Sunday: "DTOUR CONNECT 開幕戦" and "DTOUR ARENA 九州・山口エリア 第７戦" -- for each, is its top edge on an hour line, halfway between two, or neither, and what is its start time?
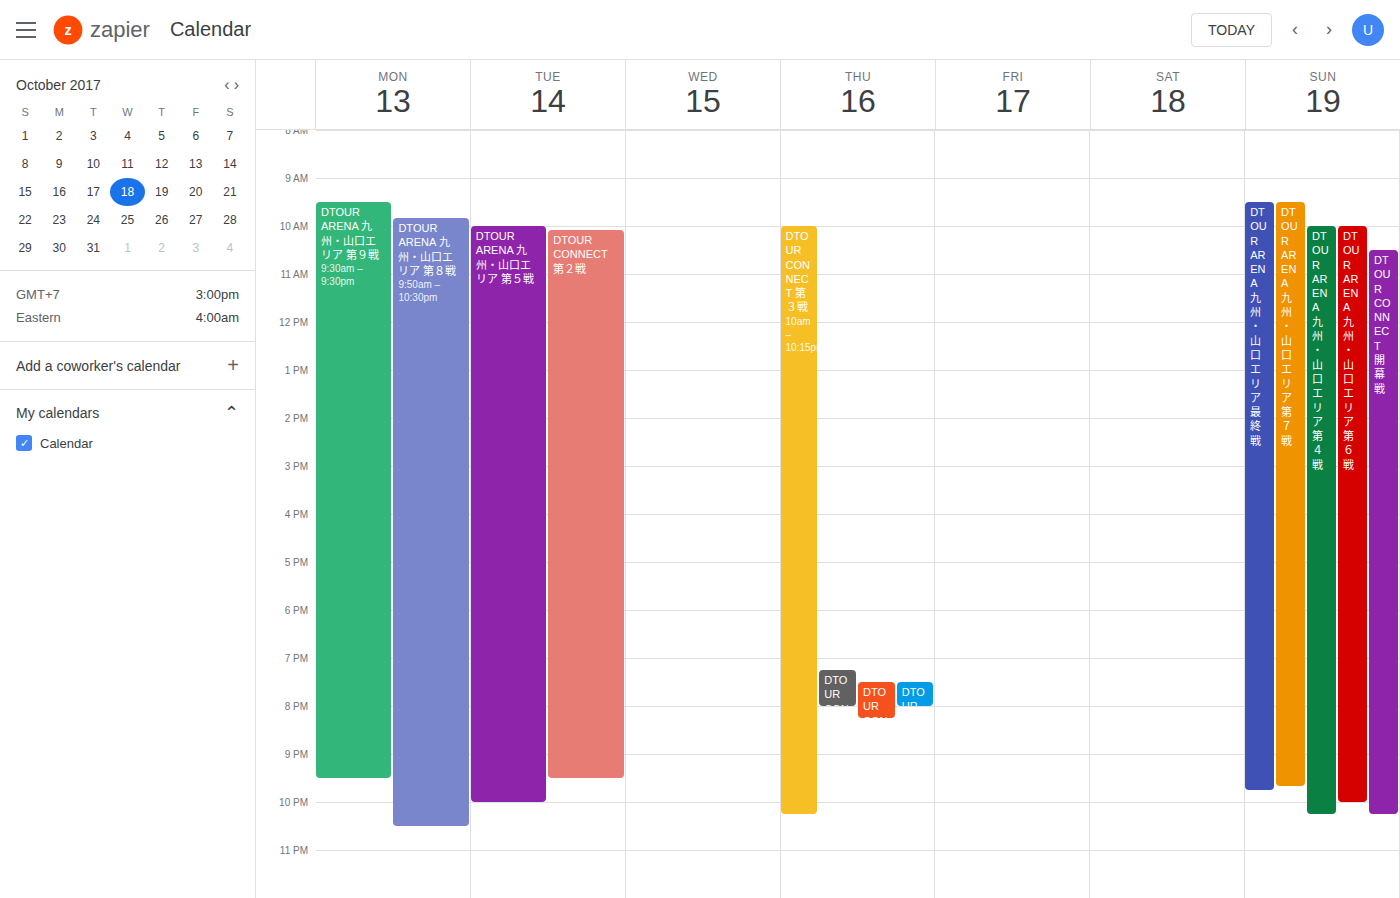
"DTOUR CONNECT 開幕戦": 10:30 AM, halfway between the 10 AM and 11 AM lines. "DTOUR ARENA 九州・山口エリア 第７戦": 9:30 AM, halfway between the 9 AM and 10 AM lines.